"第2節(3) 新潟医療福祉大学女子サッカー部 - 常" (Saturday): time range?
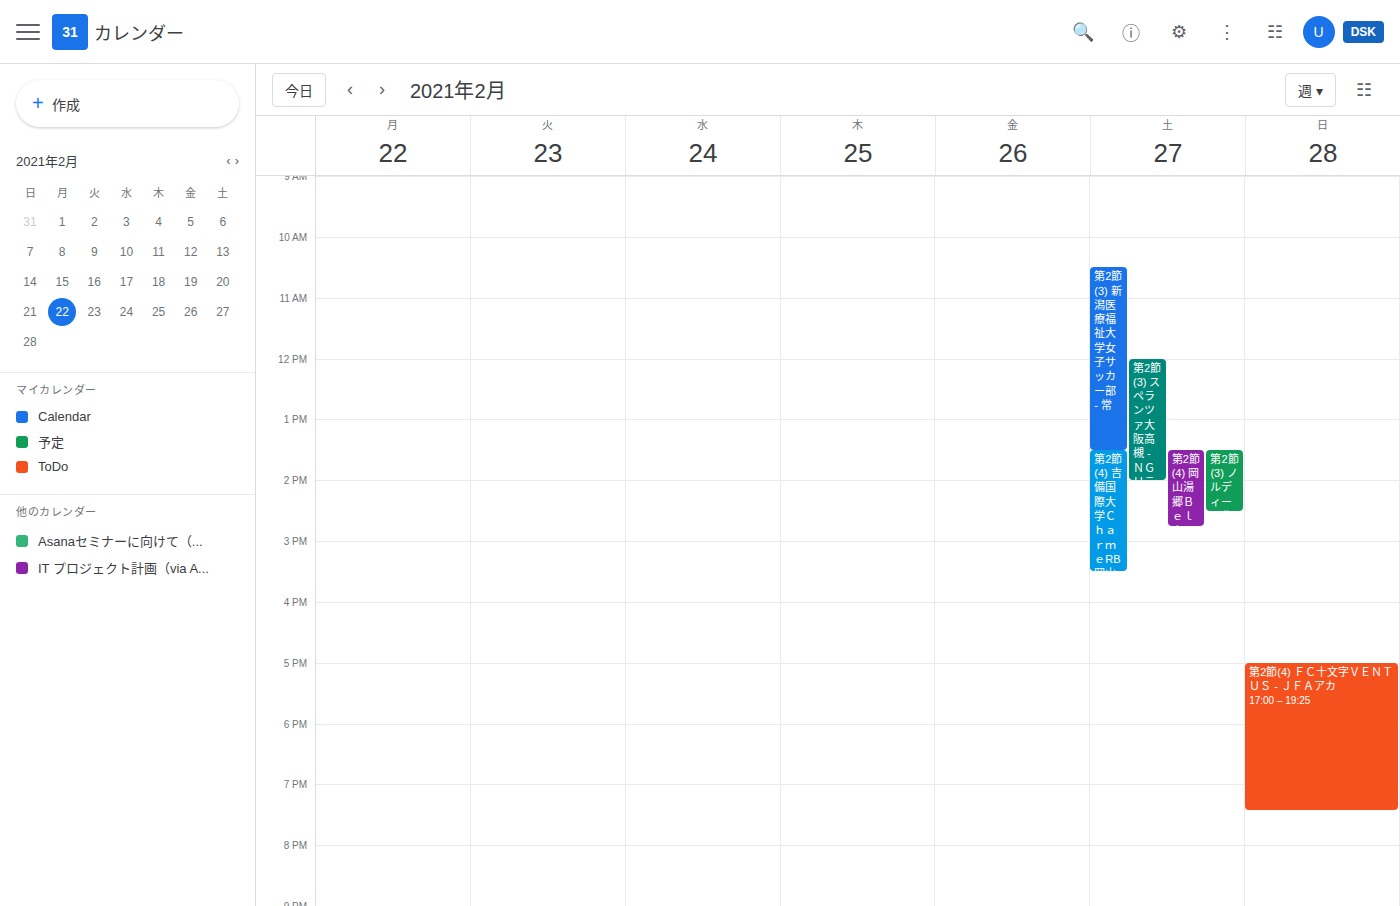
10:30 AM to 1:30 PM